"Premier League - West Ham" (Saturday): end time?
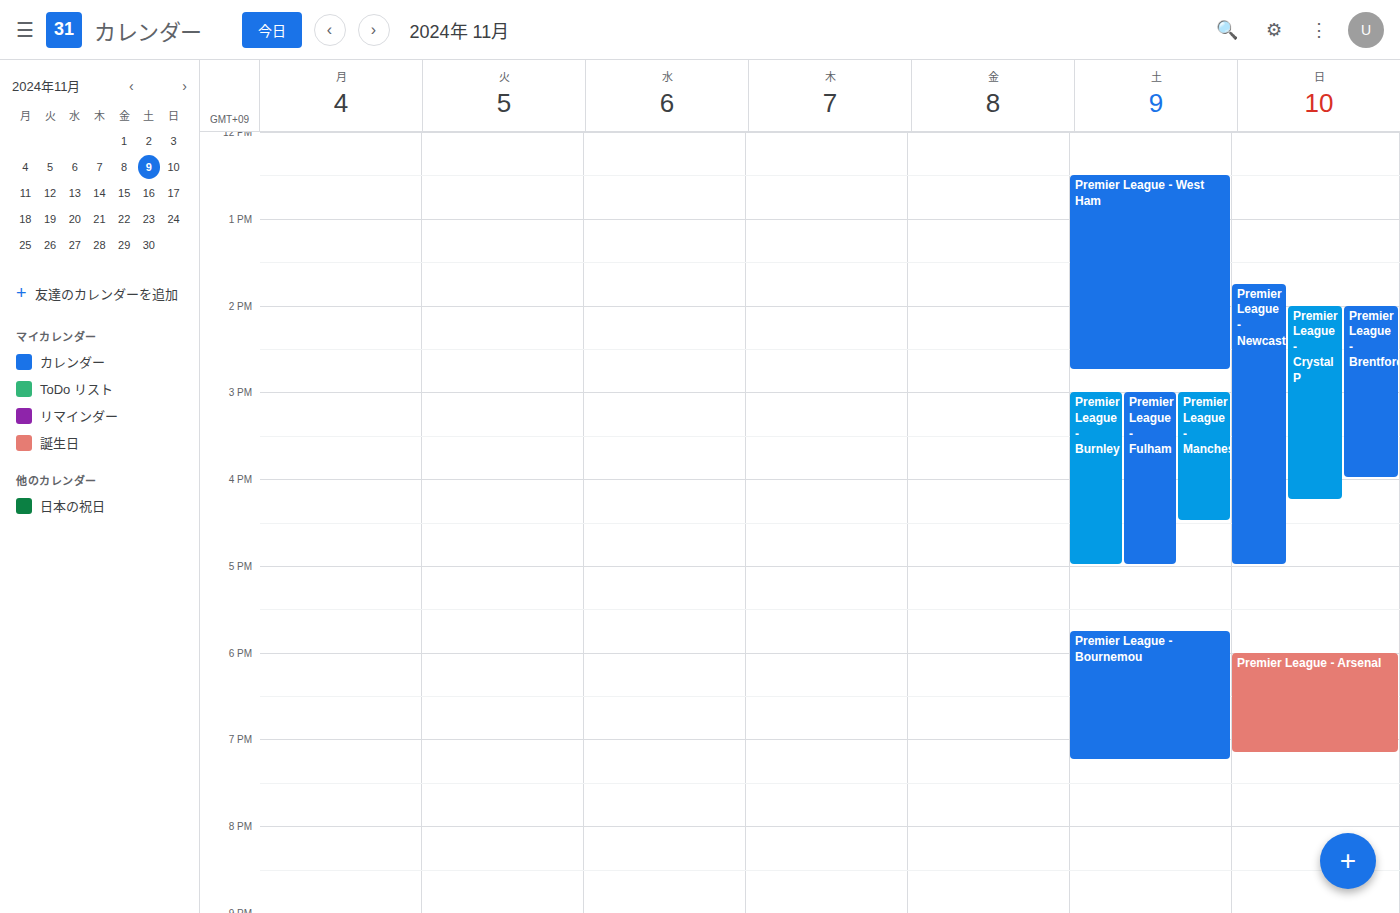
2:45 PM